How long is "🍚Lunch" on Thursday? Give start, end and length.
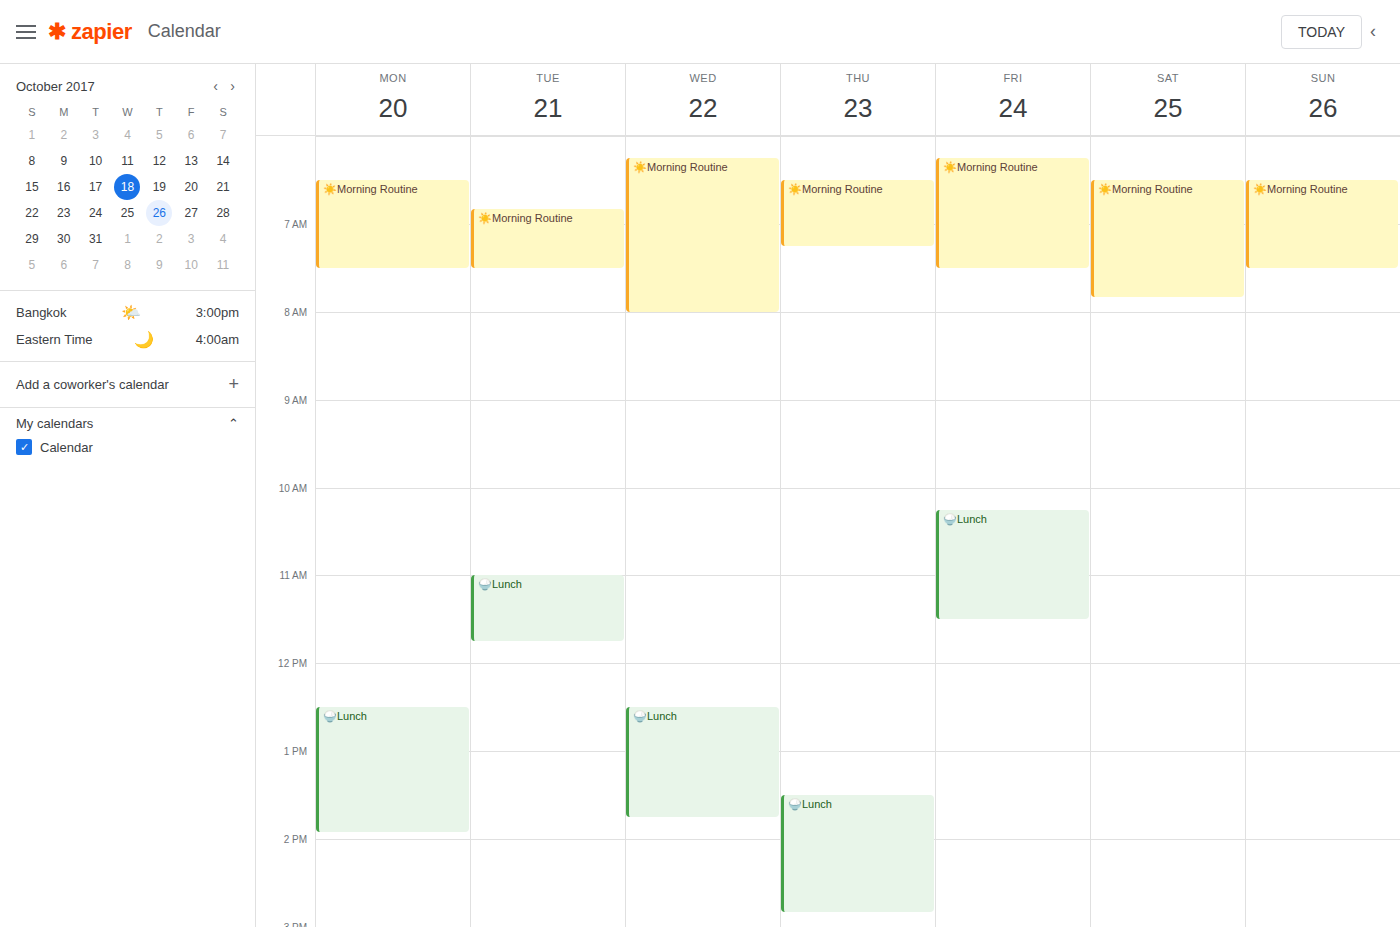
1:30 PM to 2:50 PM, 1 hour 20 minutes